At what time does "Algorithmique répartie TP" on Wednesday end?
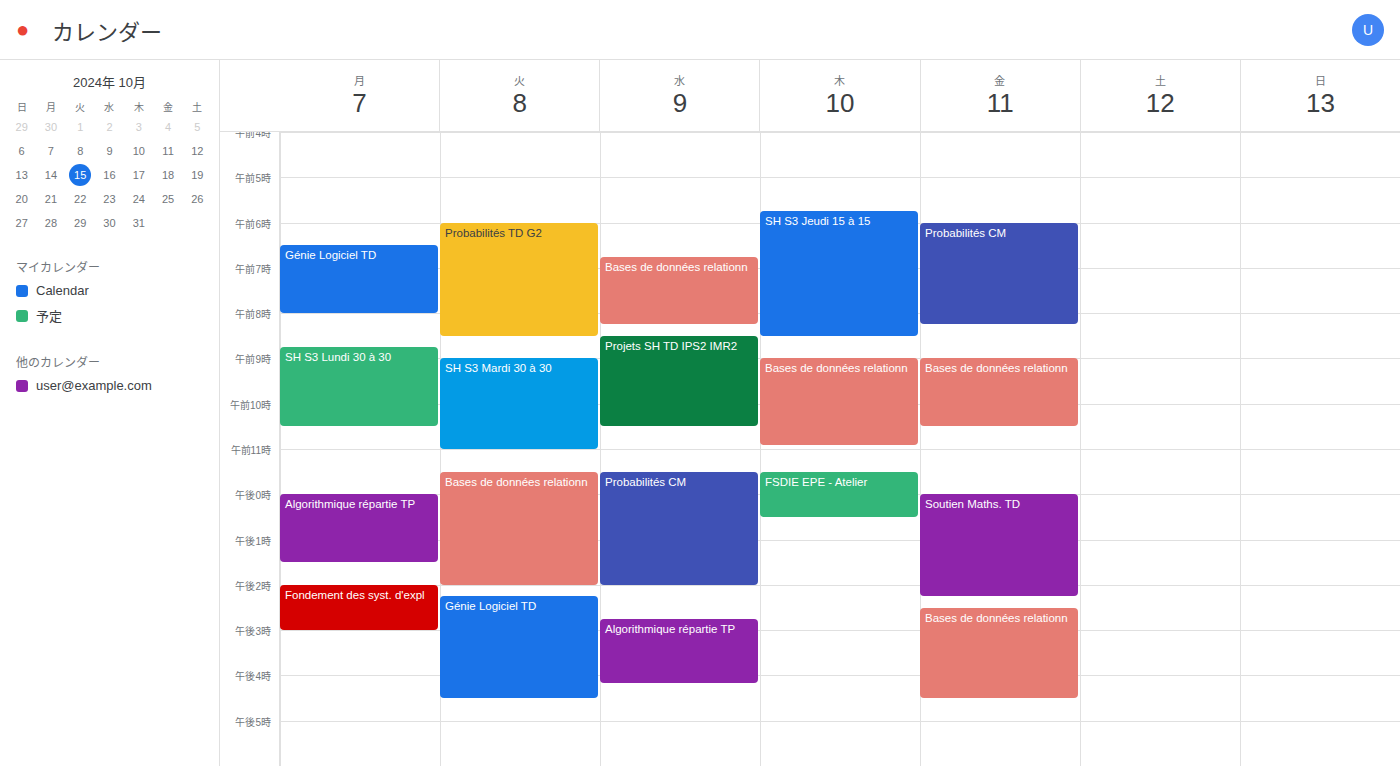
4:10 PM